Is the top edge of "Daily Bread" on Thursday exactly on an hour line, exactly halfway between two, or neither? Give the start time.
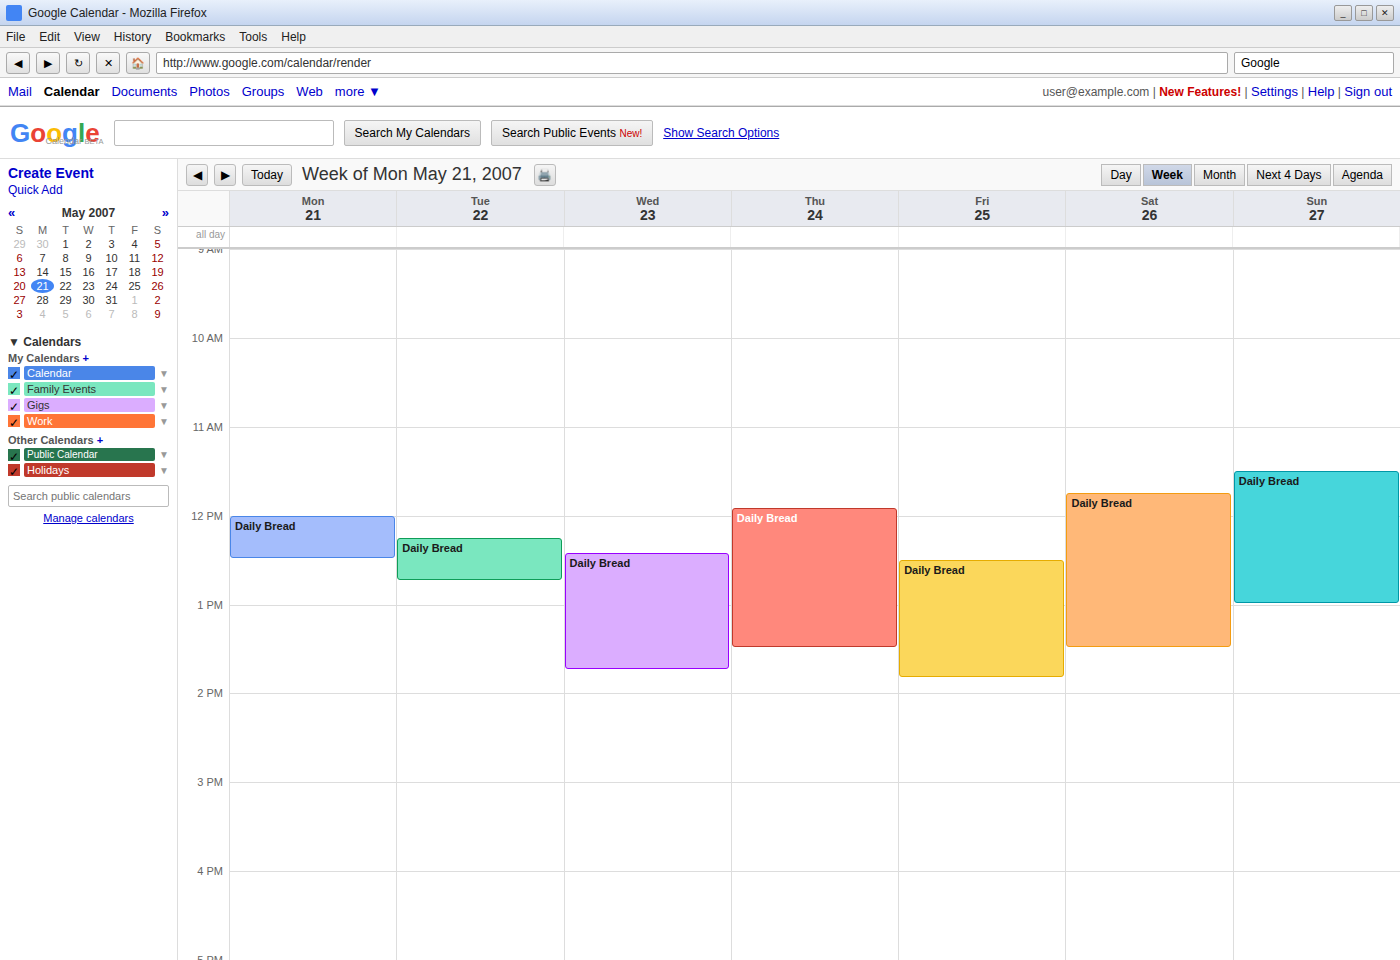
11:55 AM -- neither: 55 minutes below the 11 AM line and 5 minutes above the 12 PM line.